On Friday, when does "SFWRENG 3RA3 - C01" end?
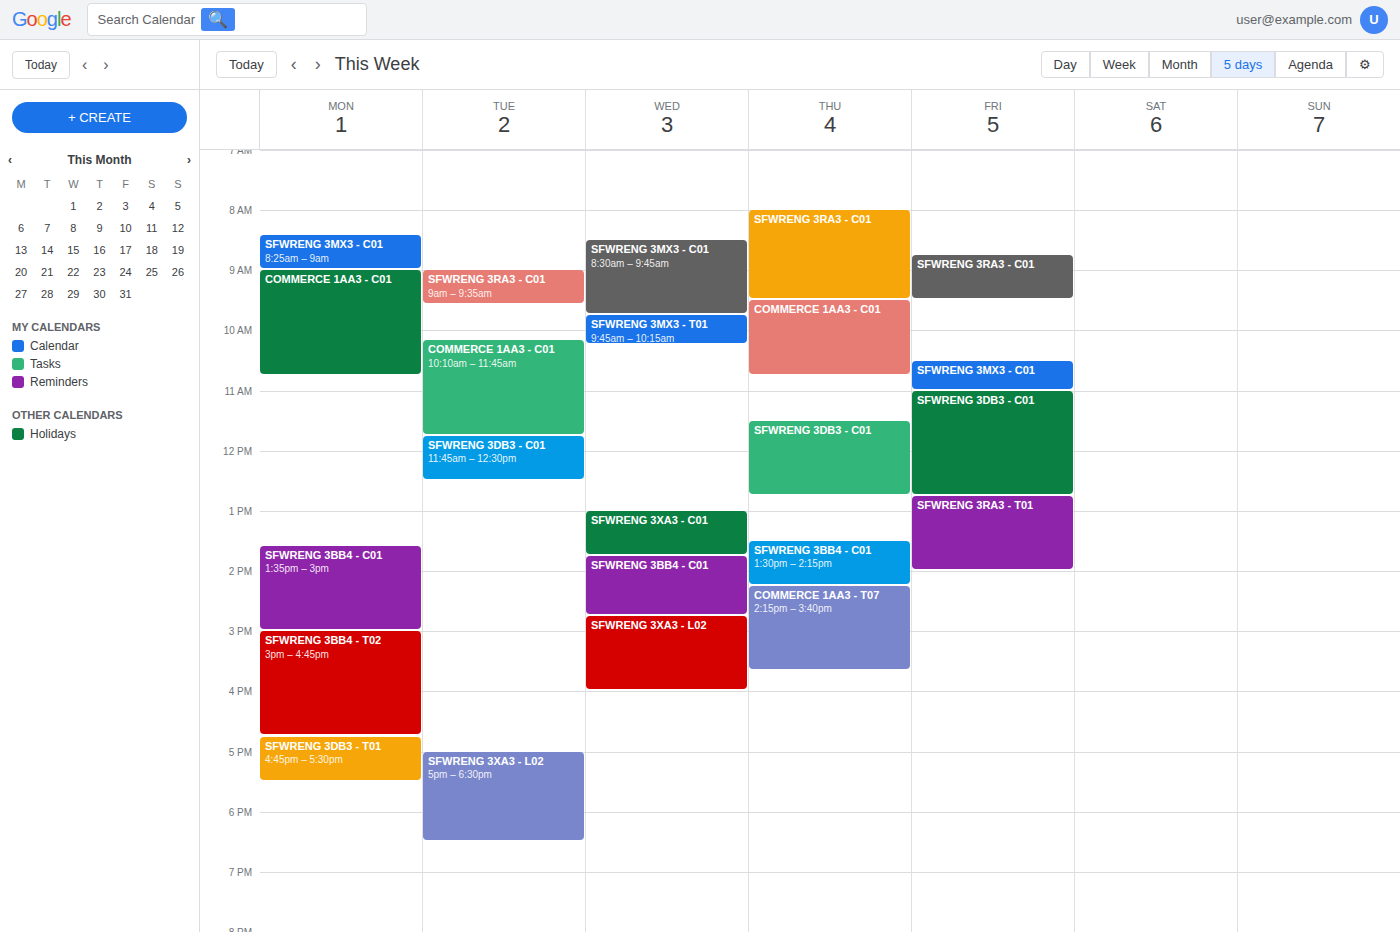
9:30 AM